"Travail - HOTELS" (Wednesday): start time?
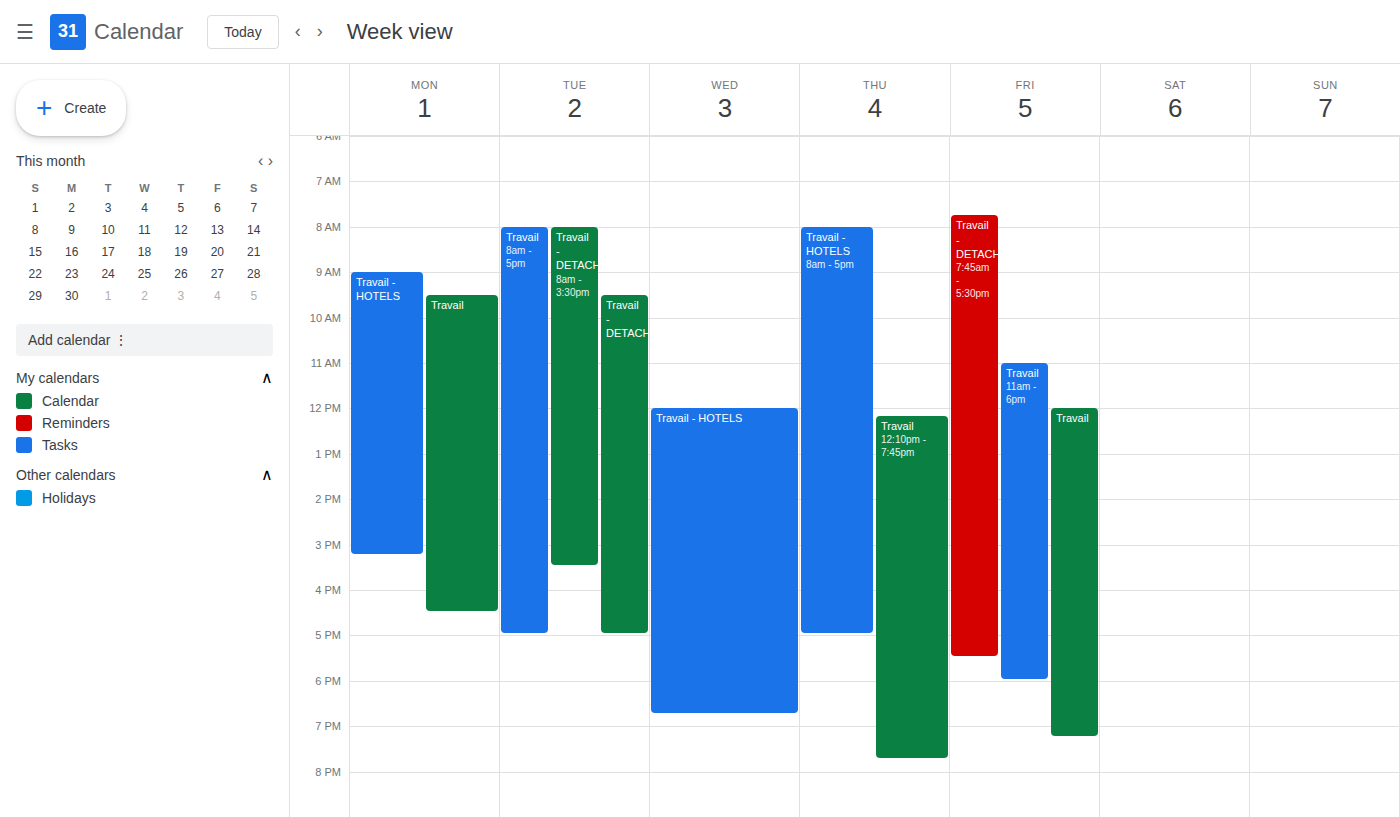
12:00 PM